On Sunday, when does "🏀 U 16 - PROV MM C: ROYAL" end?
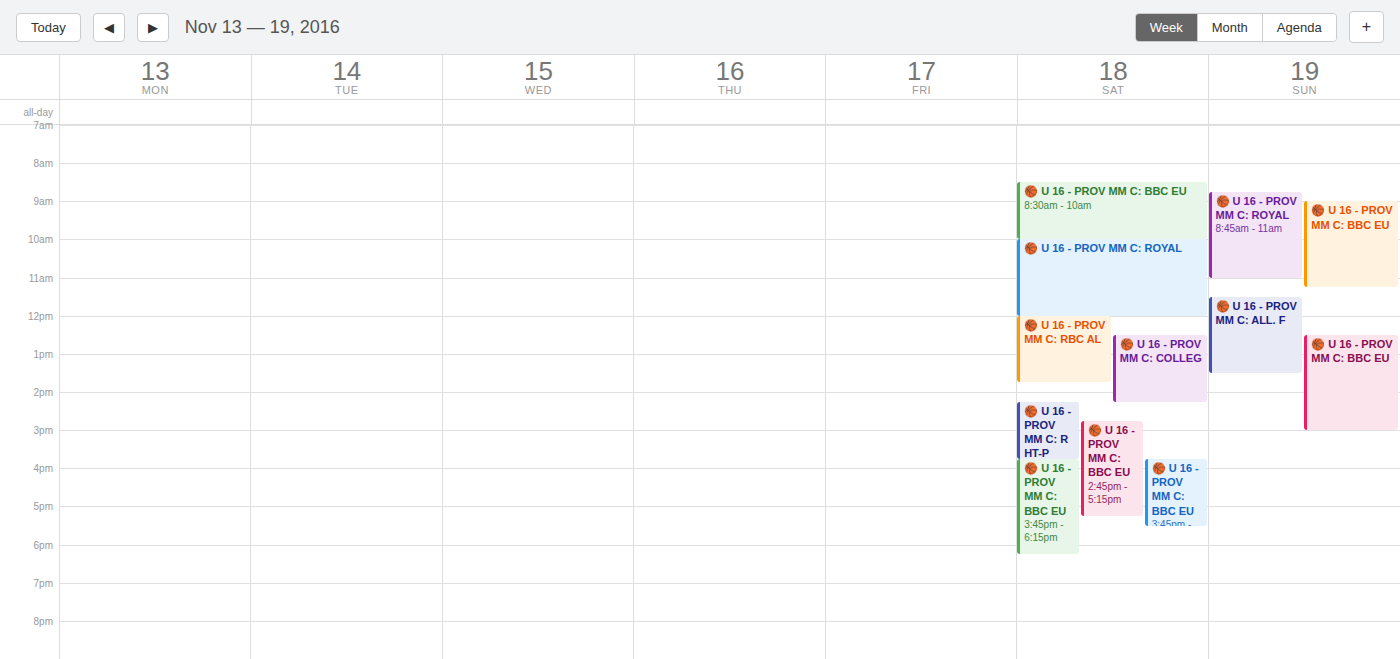
11:00 AM